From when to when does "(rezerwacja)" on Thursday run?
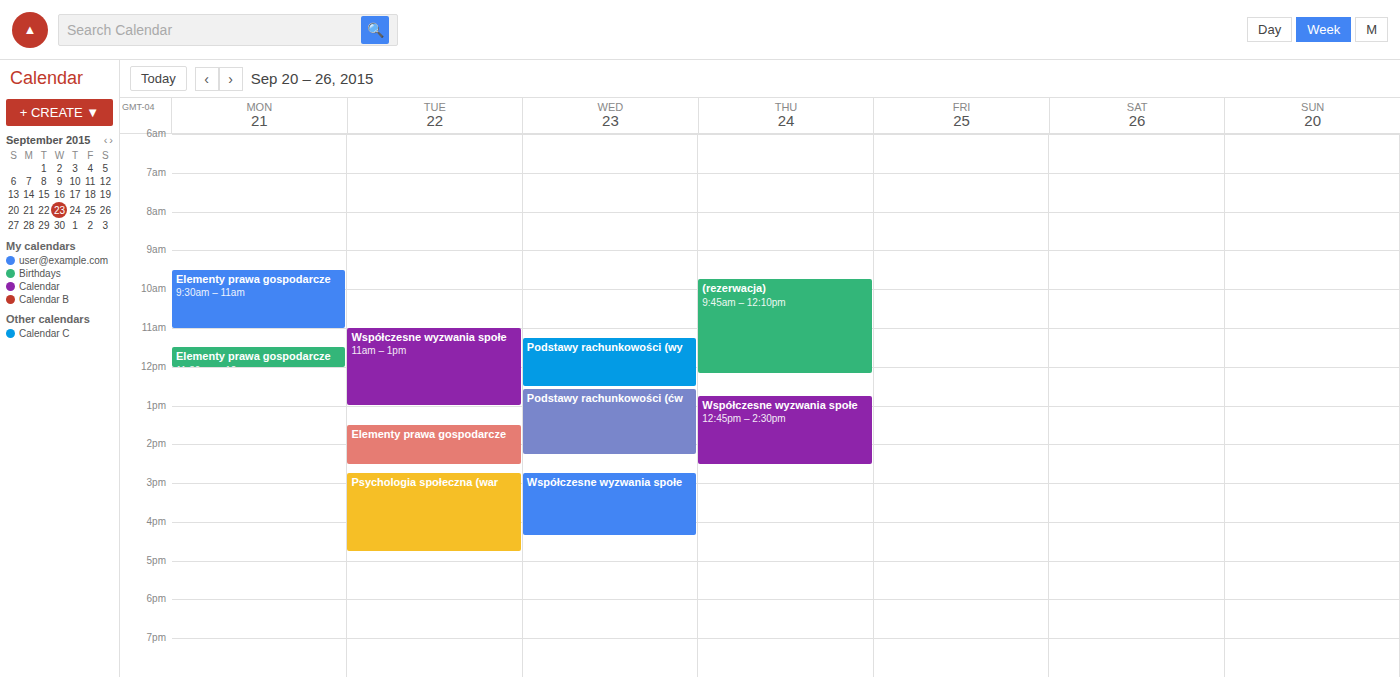
9:45 AM to 12:10 PM